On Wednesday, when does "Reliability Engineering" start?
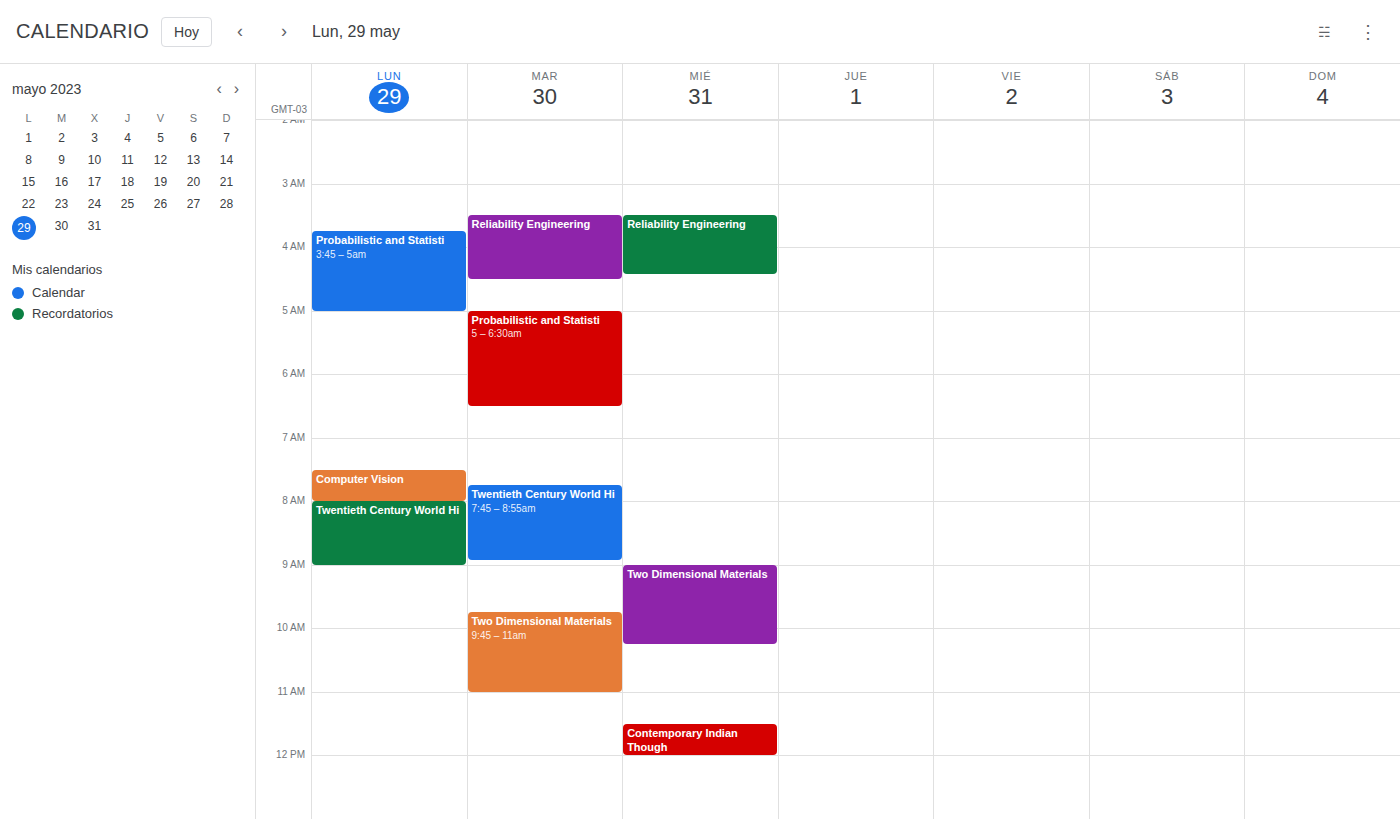
03:30